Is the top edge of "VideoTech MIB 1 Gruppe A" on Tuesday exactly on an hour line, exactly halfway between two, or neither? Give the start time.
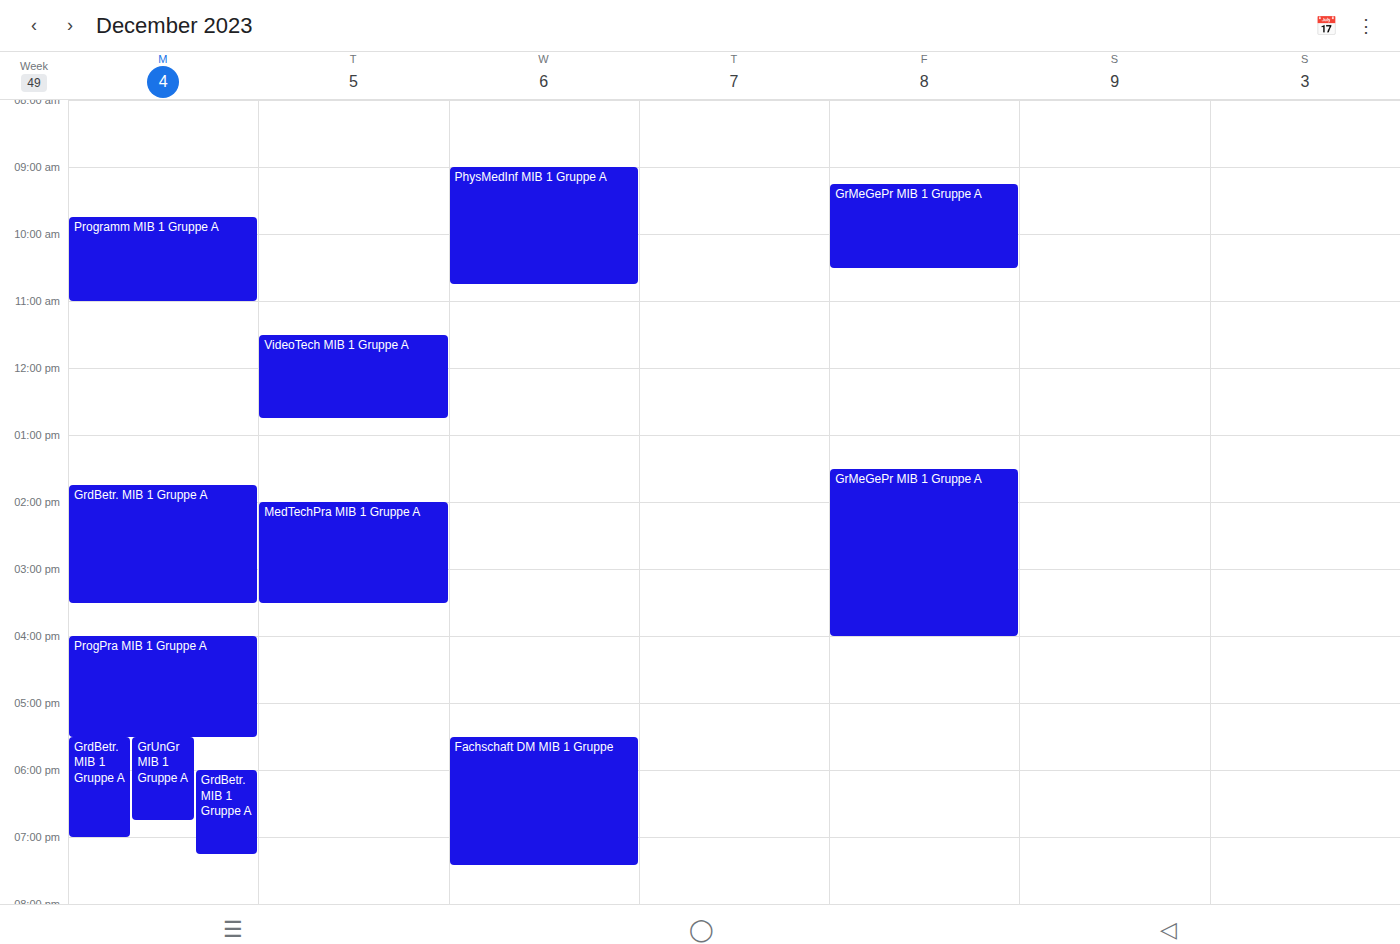
11:30 -- halfway between the 11:00 and 12:00 lines.